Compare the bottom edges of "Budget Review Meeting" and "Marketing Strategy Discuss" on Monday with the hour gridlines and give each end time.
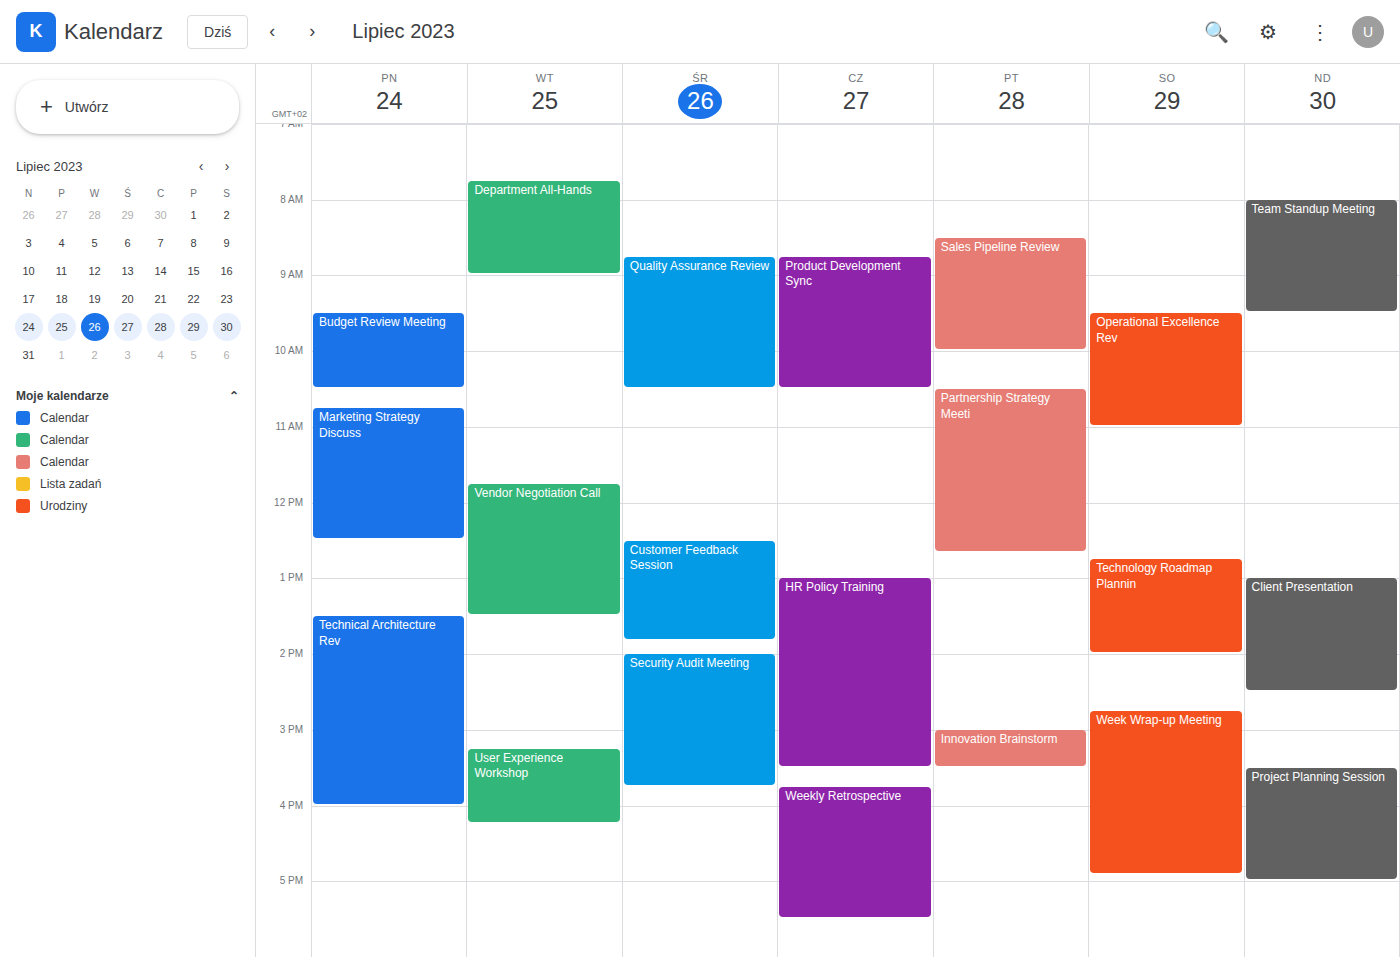
"Budget Review Meeting": 10:30 AM, halfway between the 10 AM and 11 AM lines. "Marketing Strategy Discuss": 12:30 PM, halfway between the 12 PM and 1 PM lines.